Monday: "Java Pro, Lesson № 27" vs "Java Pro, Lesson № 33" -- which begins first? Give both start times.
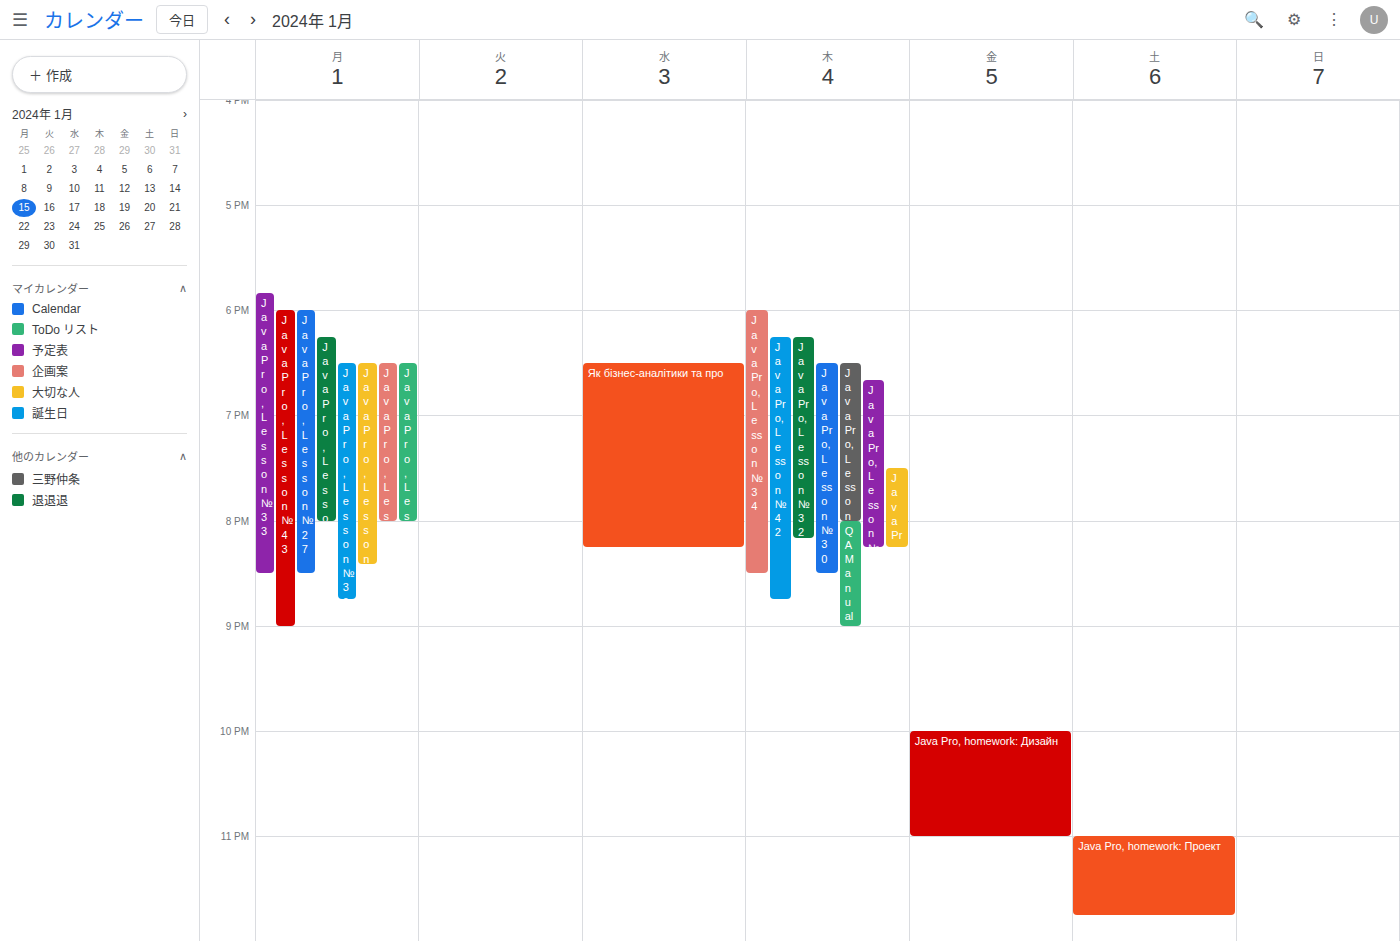
"Java Pro, Lesson № 33" 5:50 PM; "Java Pro, Lesson № 27" 6:00 PM.